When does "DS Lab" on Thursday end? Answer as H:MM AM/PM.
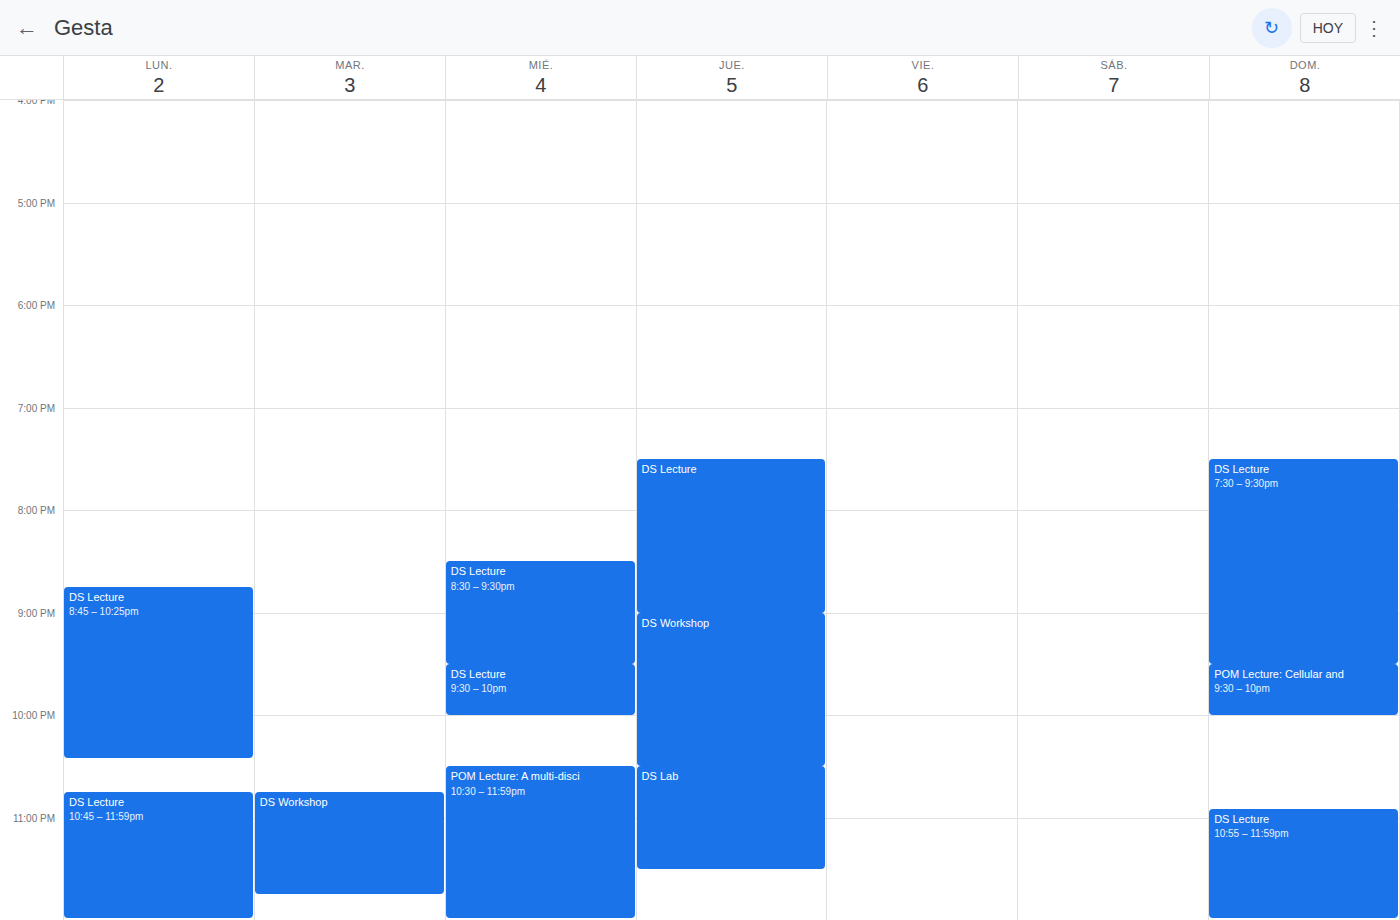
11:30 PM